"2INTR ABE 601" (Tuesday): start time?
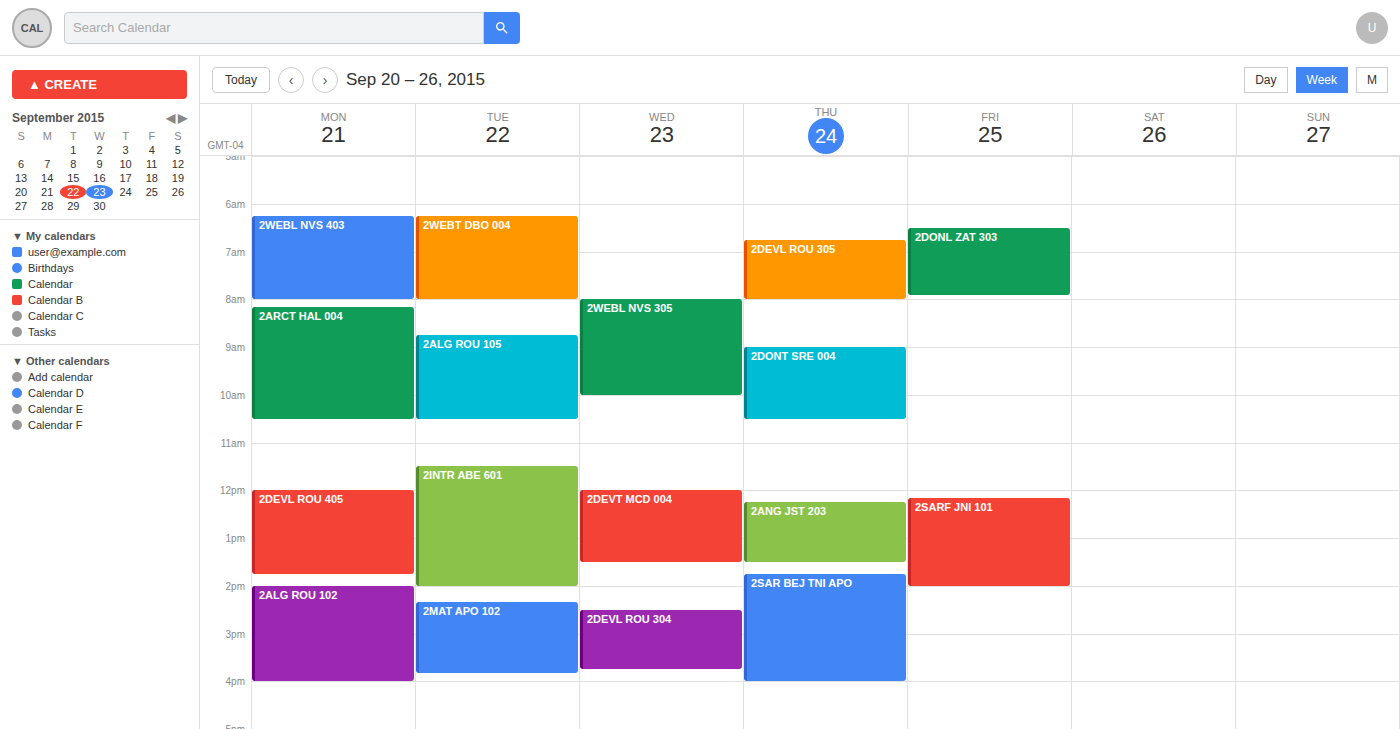
11:30 AM